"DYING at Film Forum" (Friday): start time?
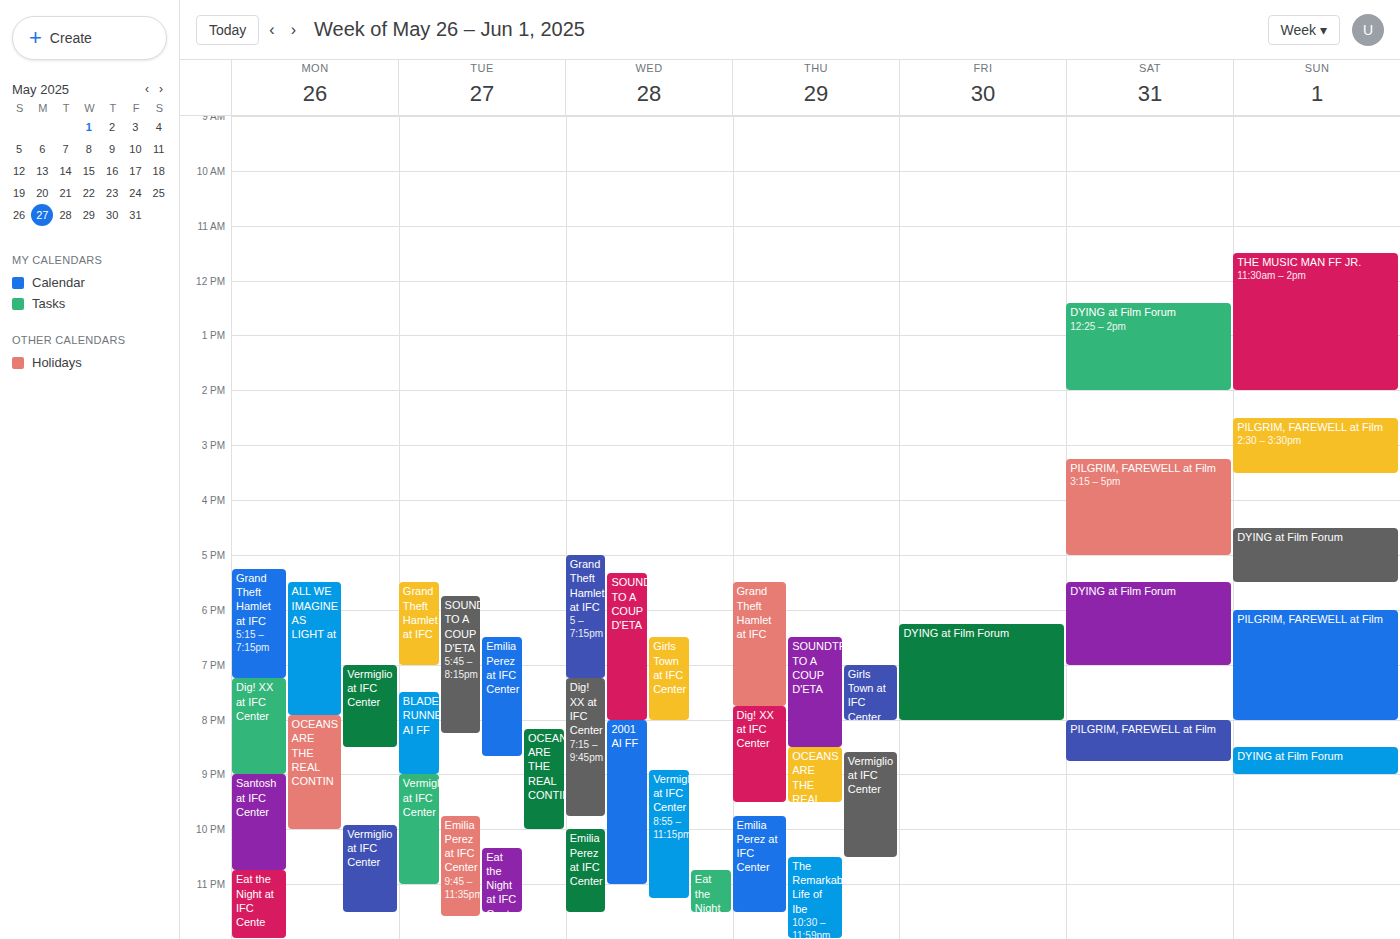
6:15 PM